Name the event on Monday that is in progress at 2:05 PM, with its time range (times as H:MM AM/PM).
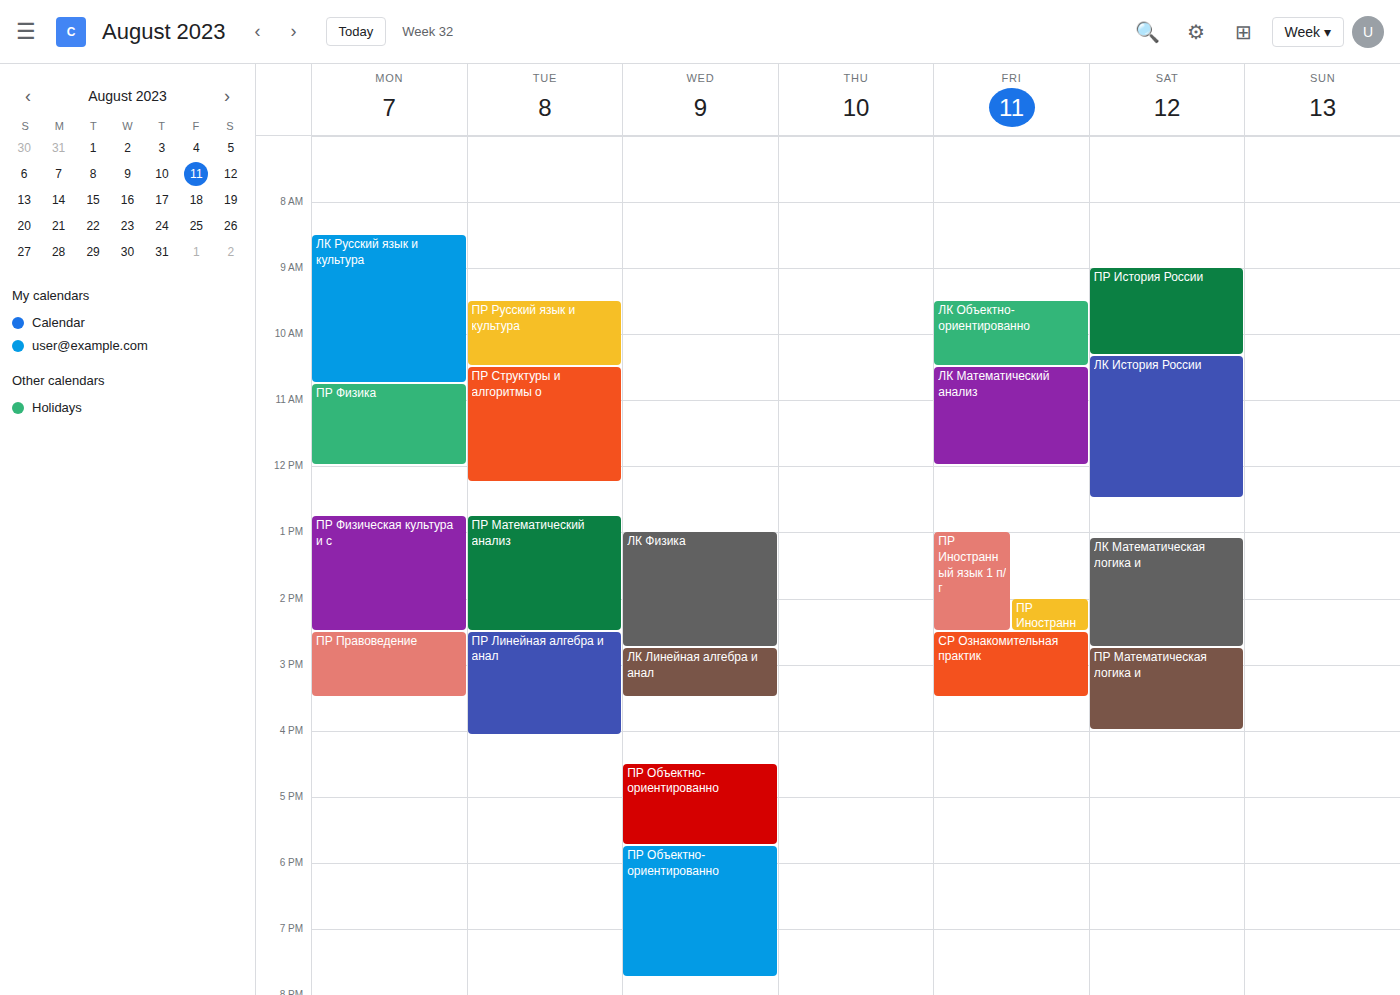
"ПР Физическая культура и с", 12:45 PM to 2:30 PM